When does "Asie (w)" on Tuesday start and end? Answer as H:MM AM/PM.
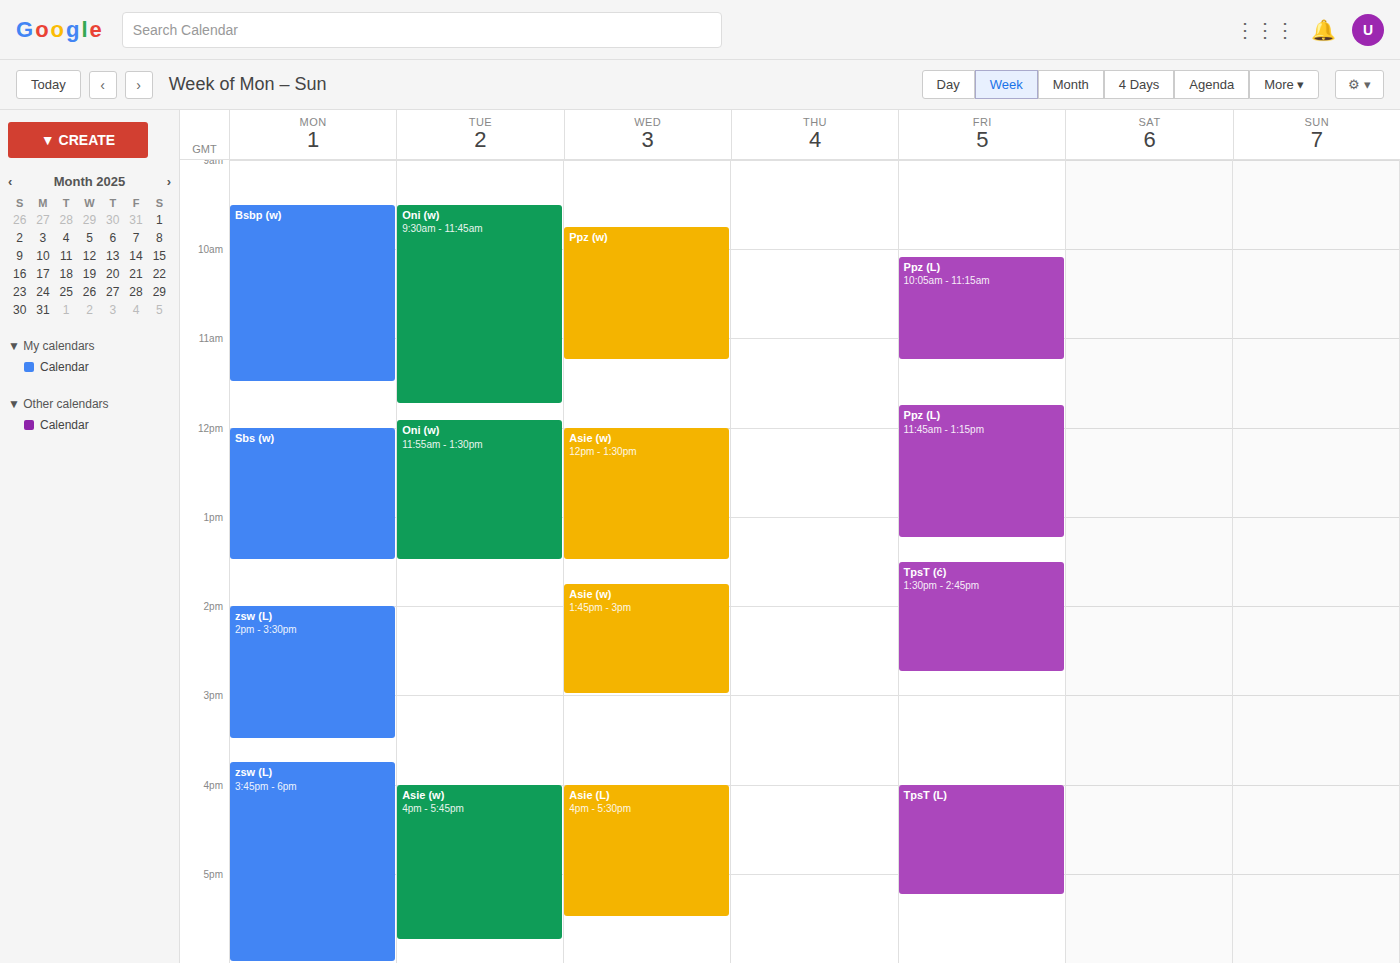
4:00 PM to 5:45 PM